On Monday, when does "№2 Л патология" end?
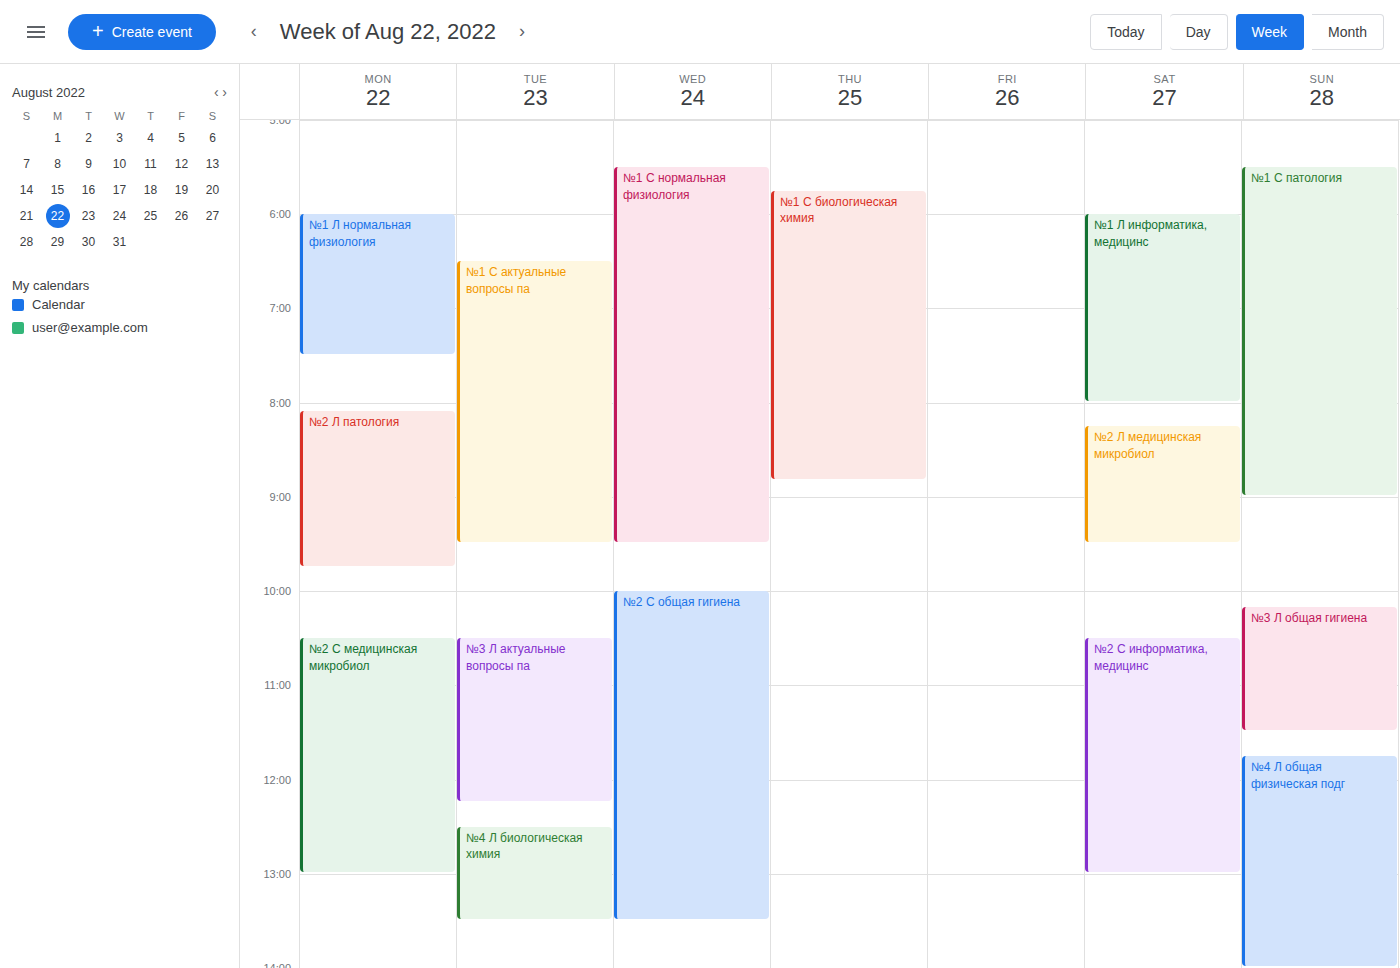
9:45 AM